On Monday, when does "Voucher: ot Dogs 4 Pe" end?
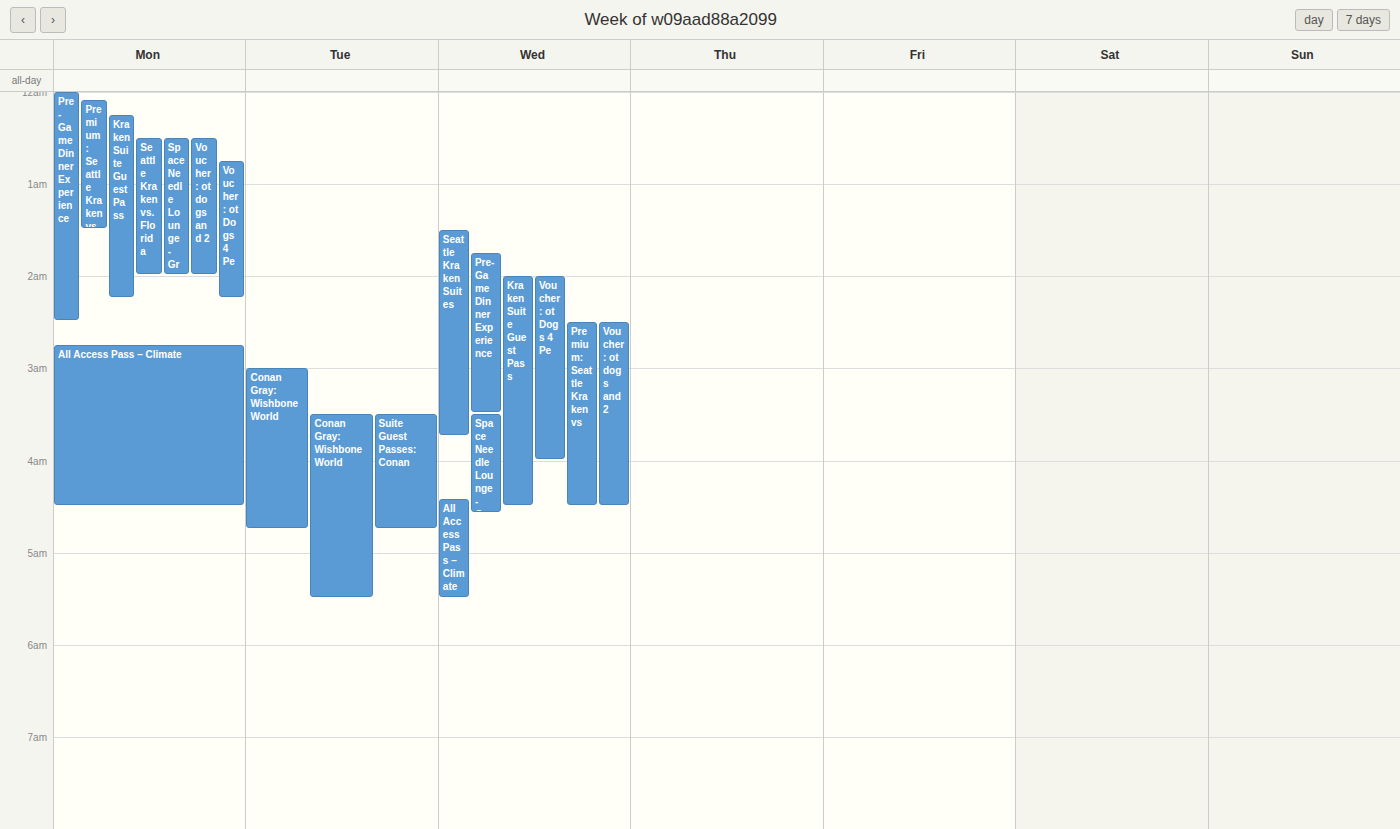
2:15 AM